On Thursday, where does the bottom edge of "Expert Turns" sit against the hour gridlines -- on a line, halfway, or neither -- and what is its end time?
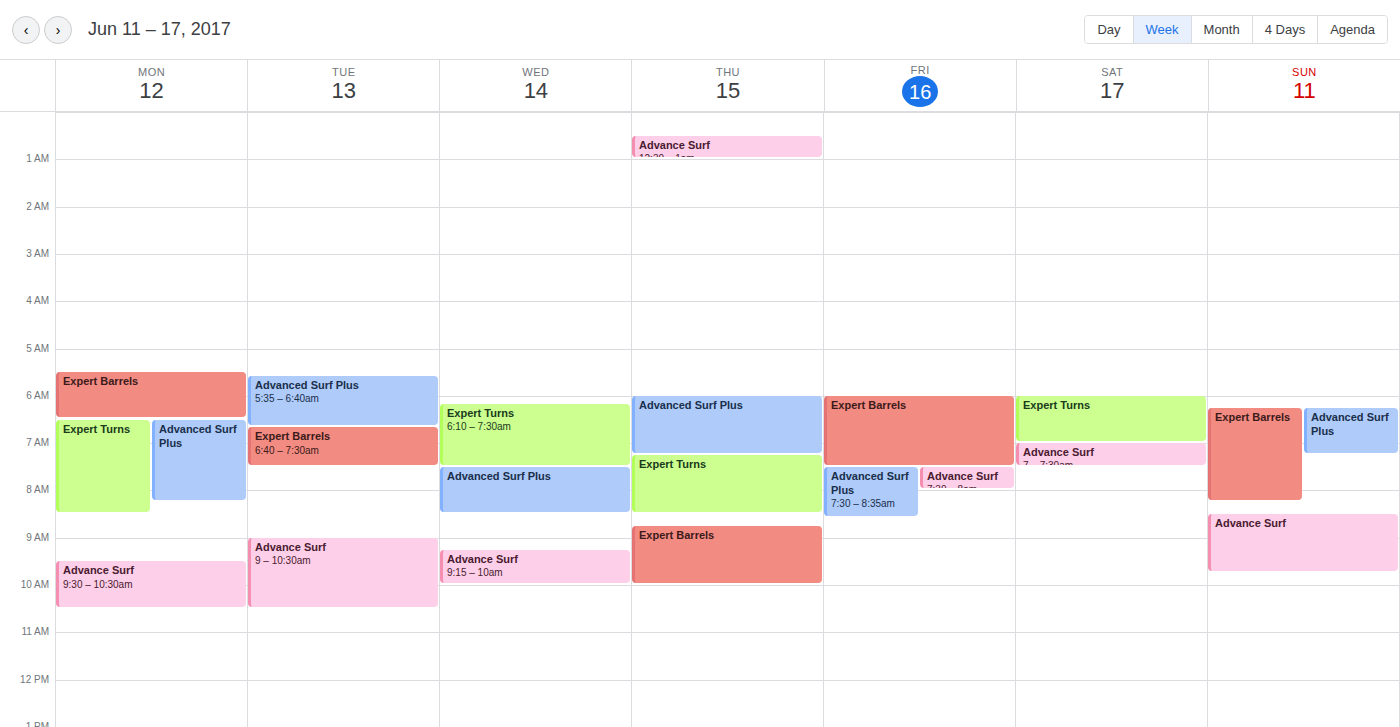
8:30 AM -- halfway between the 8 AM and 9 AM lines.